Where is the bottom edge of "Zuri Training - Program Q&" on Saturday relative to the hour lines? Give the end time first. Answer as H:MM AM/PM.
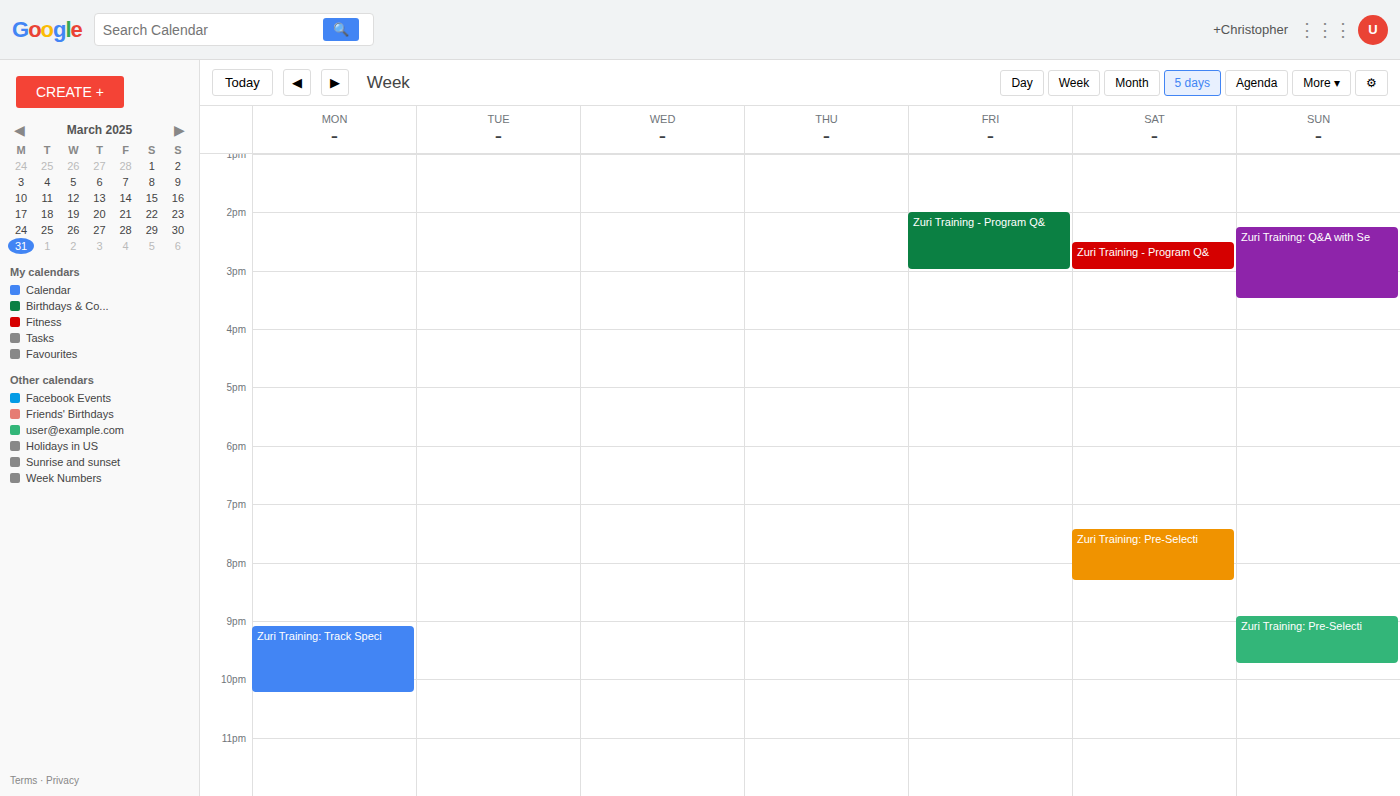
3:00 PM -- exactly on the 3 PM line.